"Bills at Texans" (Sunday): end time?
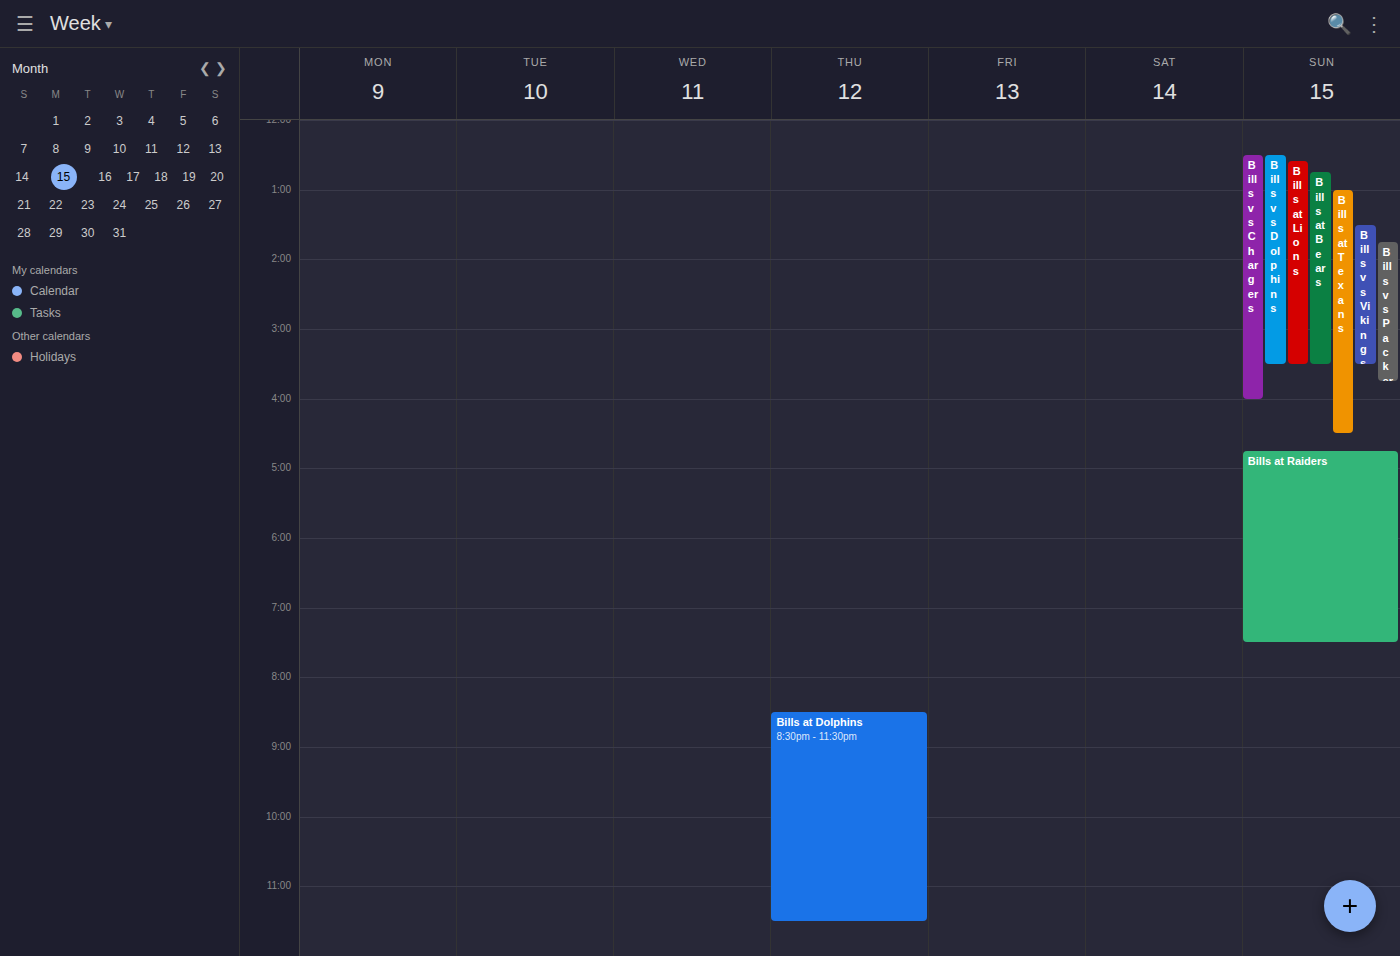
4:30 PM